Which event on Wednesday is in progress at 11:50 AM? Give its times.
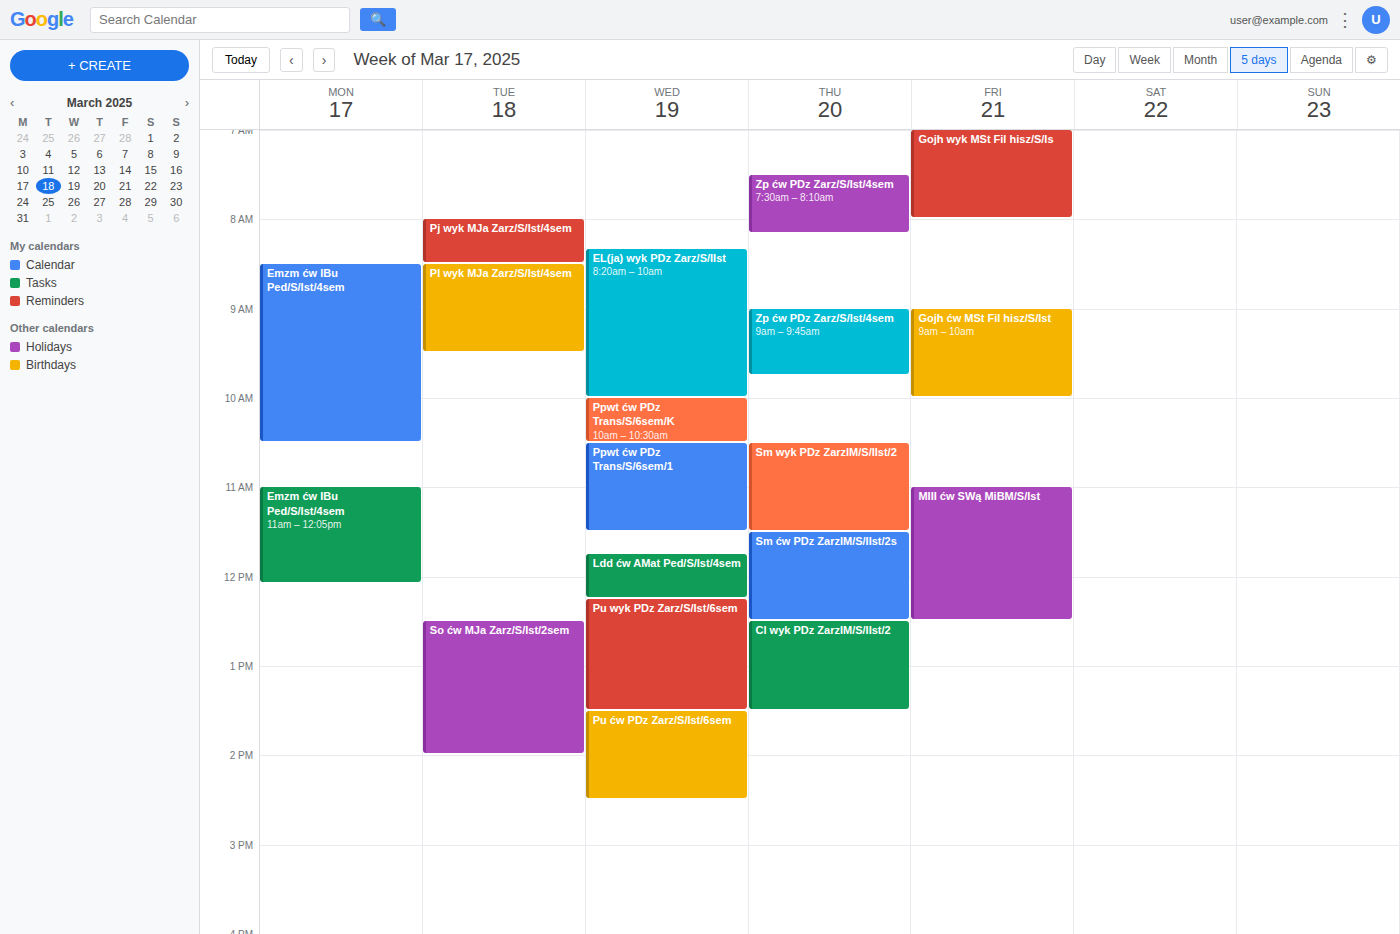
"Ldd ćw AMat Ped/S/Ist/4sem", 11:45 AM to 12:15 PM